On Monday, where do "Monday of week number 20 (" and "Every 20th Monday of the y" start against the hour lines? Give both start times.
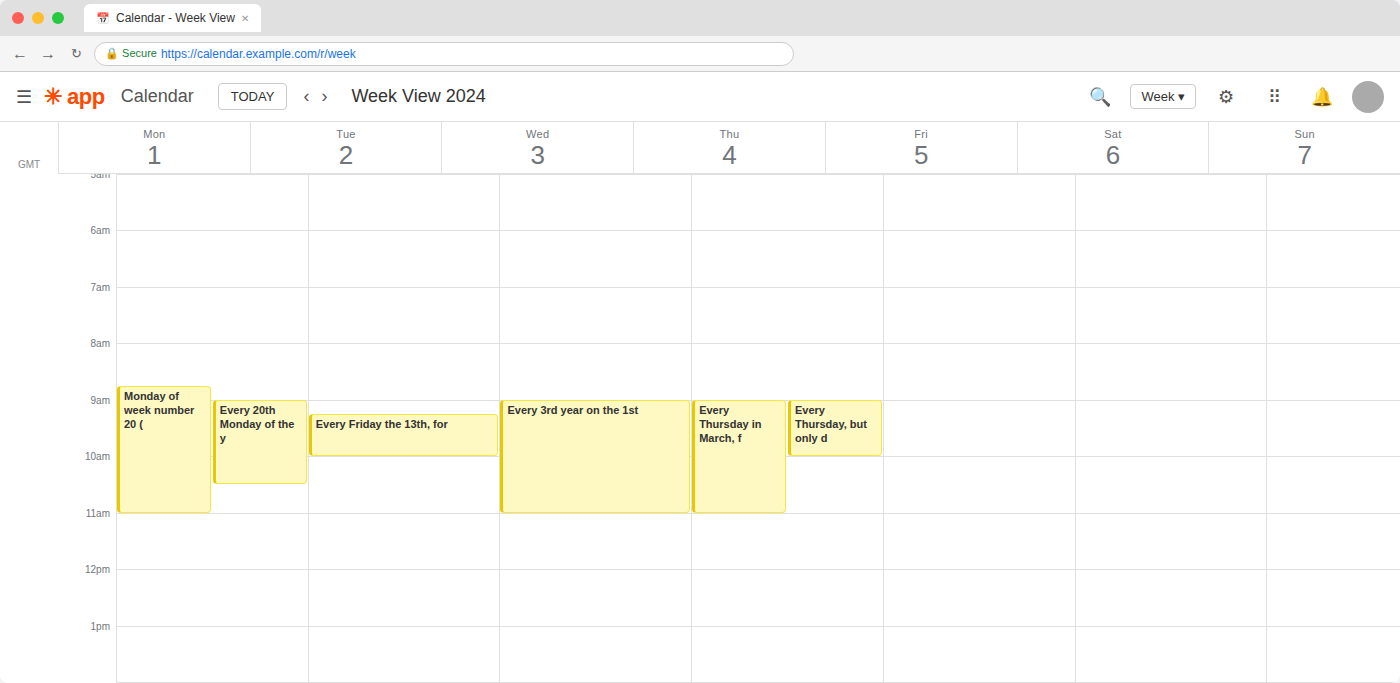
"Monday of week number 20 (": 8:45 AM, neither: three quarters of the way from the 8 AM line to the 9 AM line. "Every 20th Monday of the y": 9:00 AM, exactly on the 9 AM line.